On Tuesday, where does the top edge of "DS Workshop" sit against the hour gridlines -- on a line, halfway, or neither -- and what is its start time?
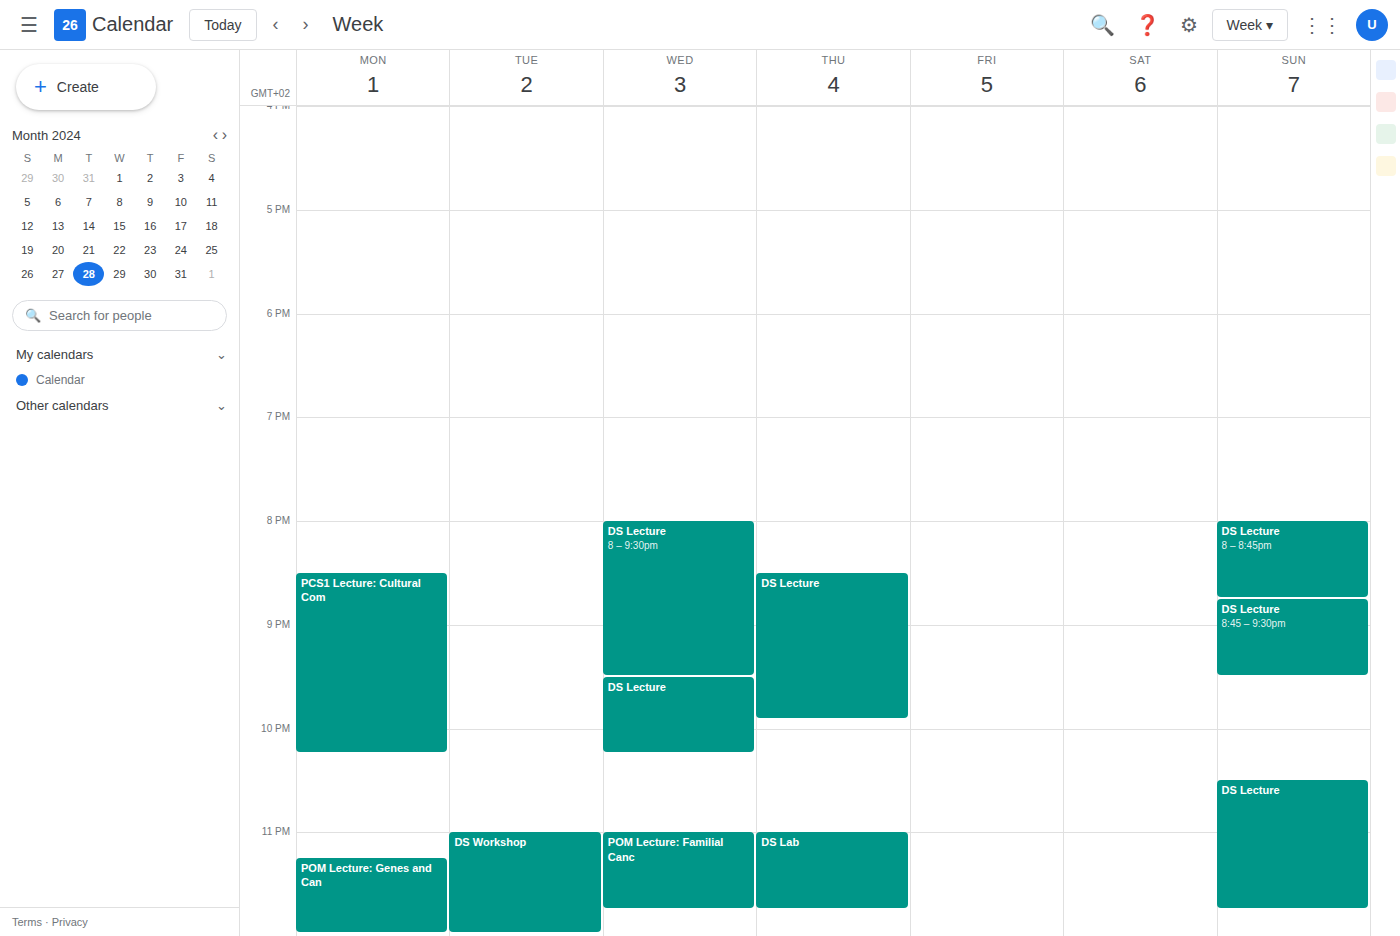
11:00 PM -- exactly on the 11 PM line.